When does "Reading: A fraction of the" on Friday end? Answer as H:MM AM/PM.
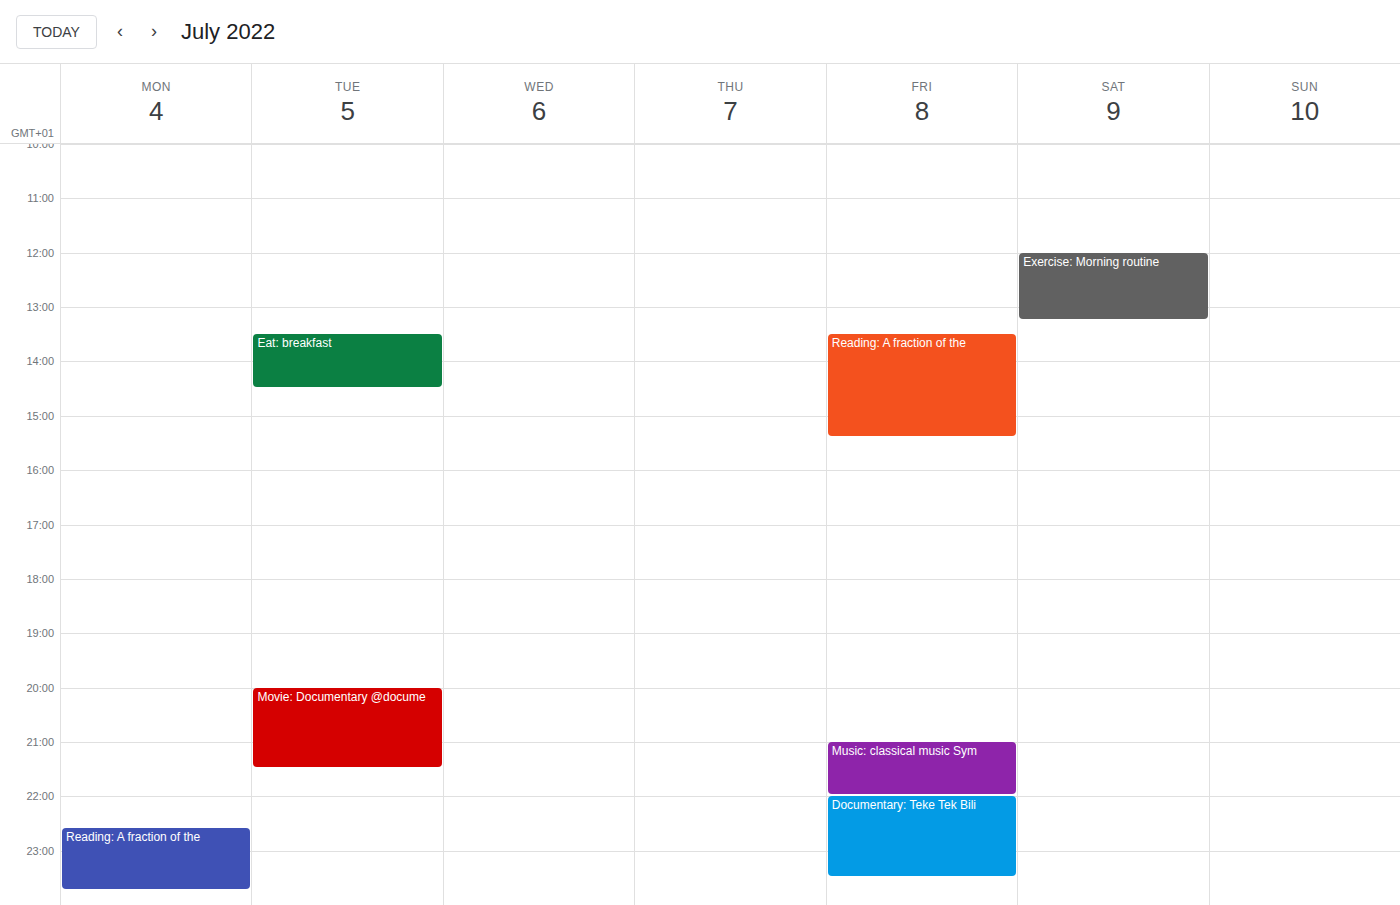
3:25 PM